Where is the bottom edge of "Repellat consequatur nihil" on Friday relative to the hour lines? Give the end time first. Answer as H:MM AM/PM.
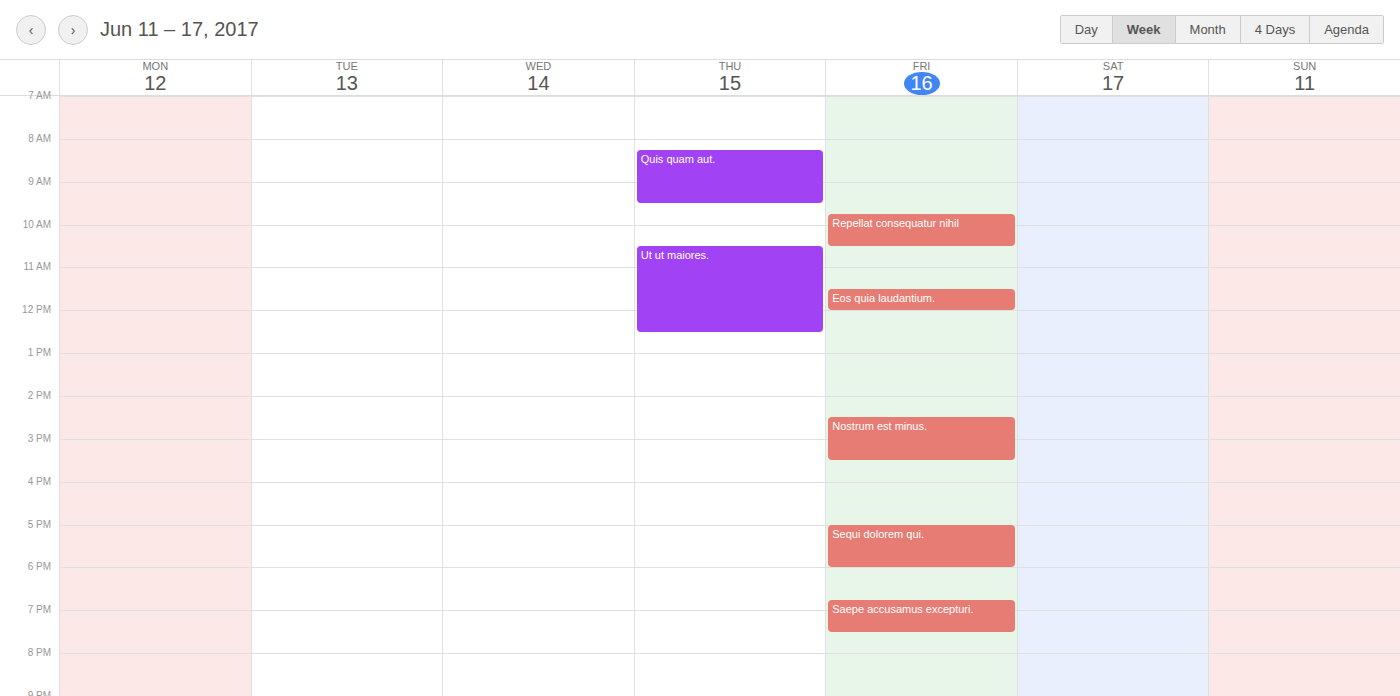
10:30 AM -- halfway between the 10 AM and 11 AM lines.